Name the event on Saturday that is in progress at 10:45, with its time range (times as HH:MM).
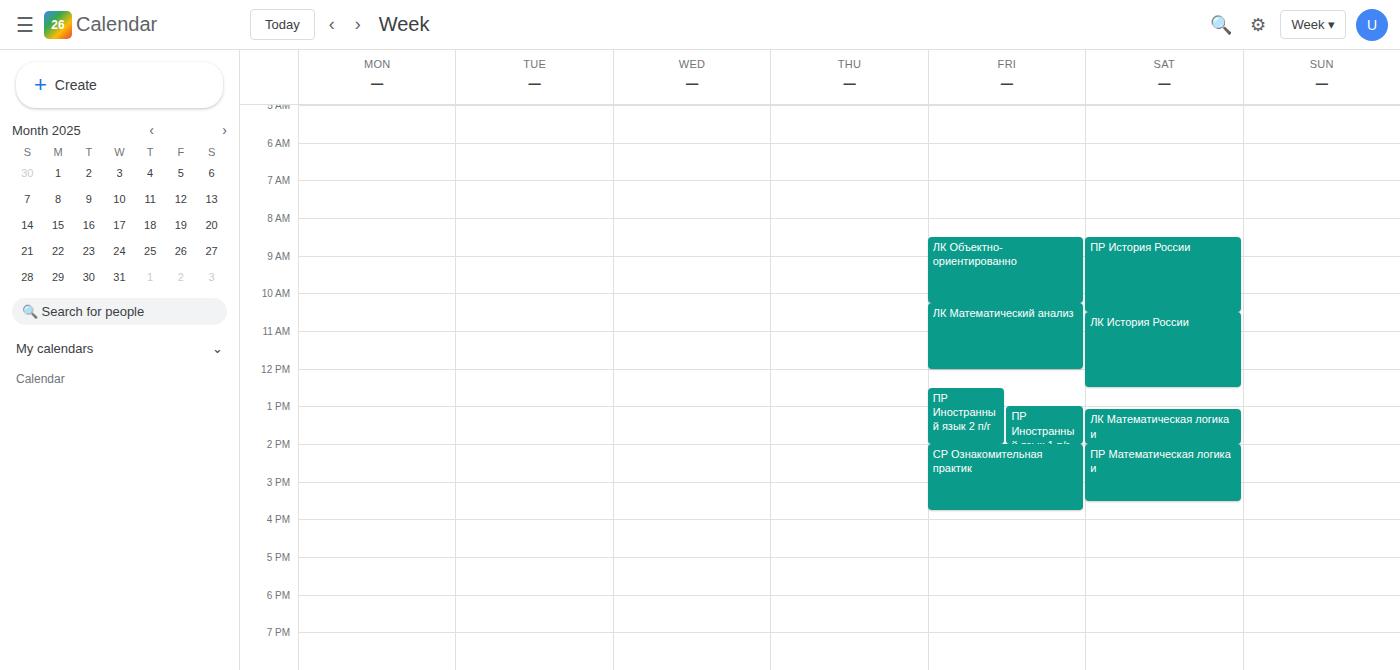
"ЛК История России", 10:30 to 12:30